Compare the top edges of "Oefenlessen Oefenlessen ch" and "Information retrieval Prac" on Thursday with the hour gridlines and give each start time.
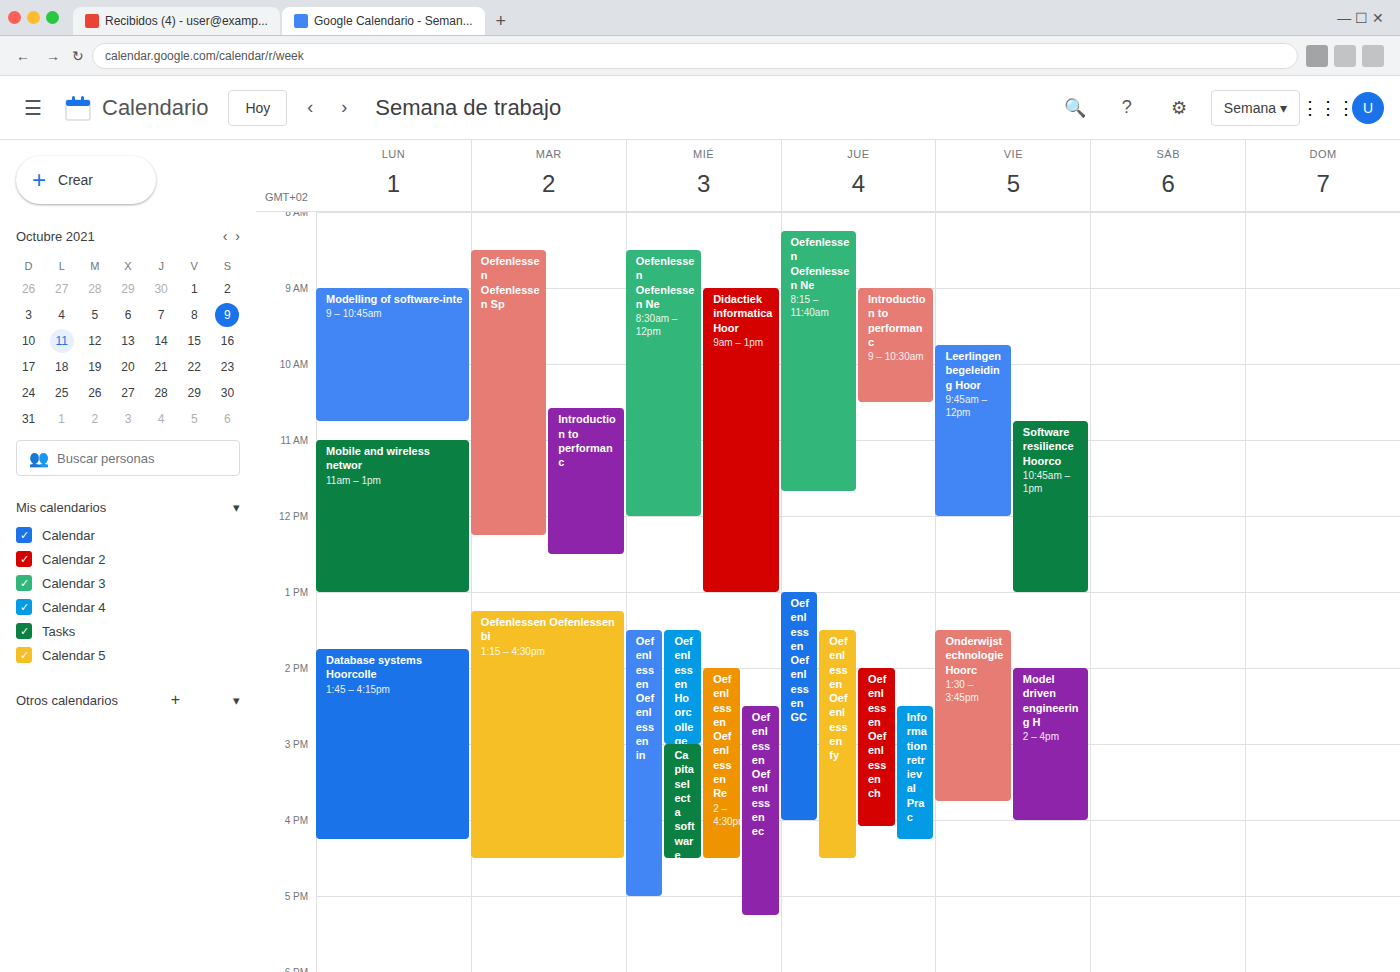
"Oefenlessen Oefenlessen ch": 2:00 PM, exactly on the 2 PM line. "Information retrieval Prac": 2:30 PM, halfway between the 2 PM and 3 PM lines.